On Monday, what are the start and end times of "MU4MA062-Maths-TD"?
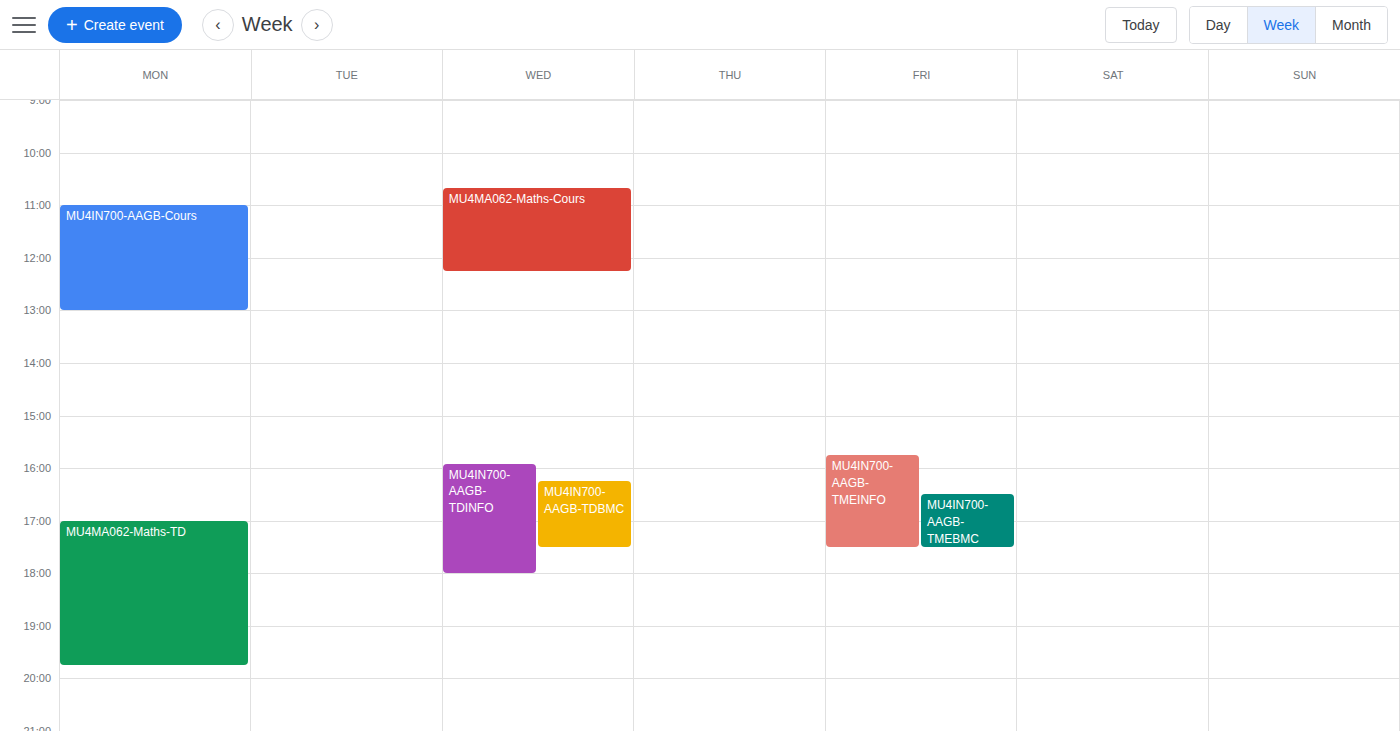
5:00 PM to 7:45 PM